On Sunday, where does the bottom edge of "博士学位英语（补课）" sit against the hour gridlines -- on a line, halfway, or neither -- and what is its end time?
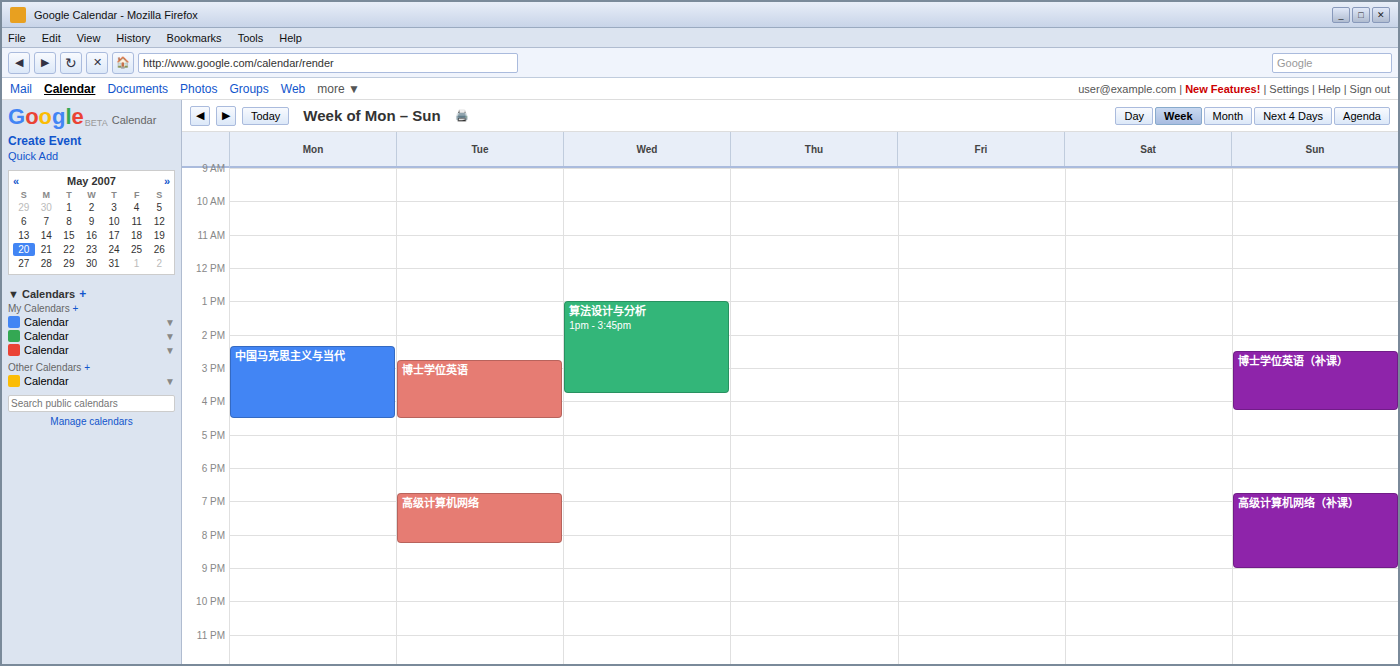
4:15 PM -- neither: a quarter of the way from the 4 PM line to the 5 PM line.